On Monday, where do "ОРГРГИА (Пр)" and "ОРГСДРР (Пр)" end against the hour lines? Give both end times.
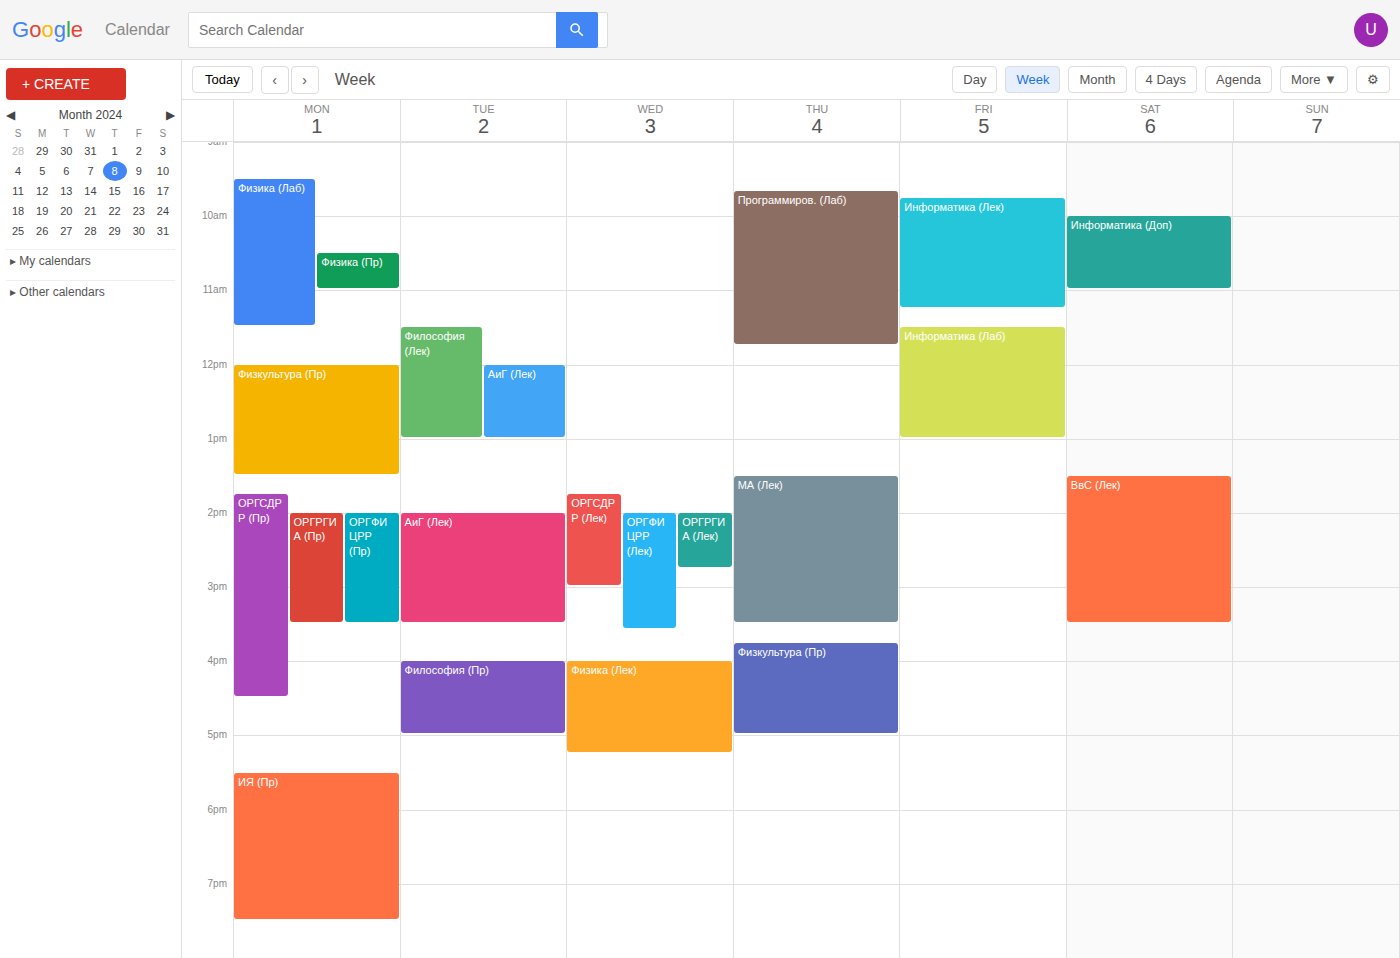
"ОРГРГИА (Пр)": 3:30 PM, halfway between the 3 PM and 4 PM lines. "ОРГСДРР (Пр)": 4:30 PM, halfway between the 4 PM and 5 PM lines.